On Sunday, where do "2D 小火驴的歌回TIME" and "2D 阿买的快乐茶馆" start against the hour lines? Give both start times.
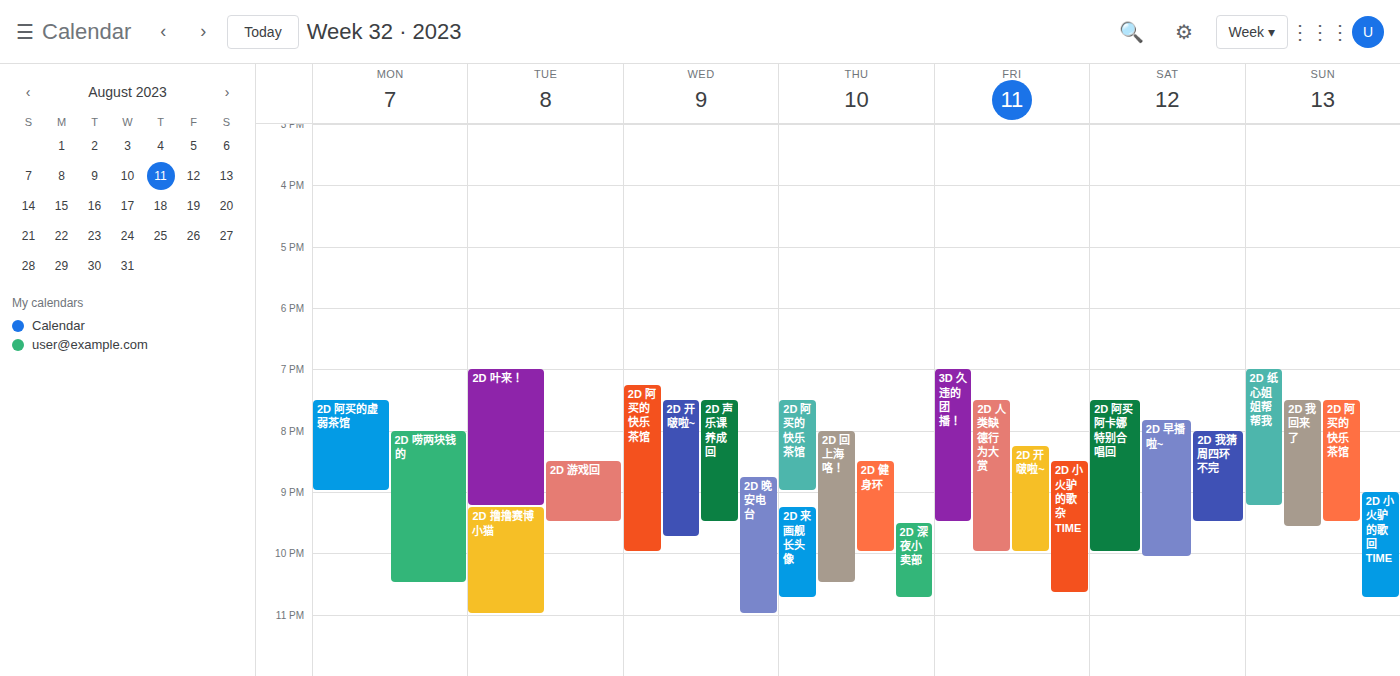
"2D 小火驴的歌回TIME": 9:00 PM, exactly on the 9 PM line. "2D 阿买的快乐茶馆": 7:30 PM, halfway between the 7 PM and 8 PM lines.